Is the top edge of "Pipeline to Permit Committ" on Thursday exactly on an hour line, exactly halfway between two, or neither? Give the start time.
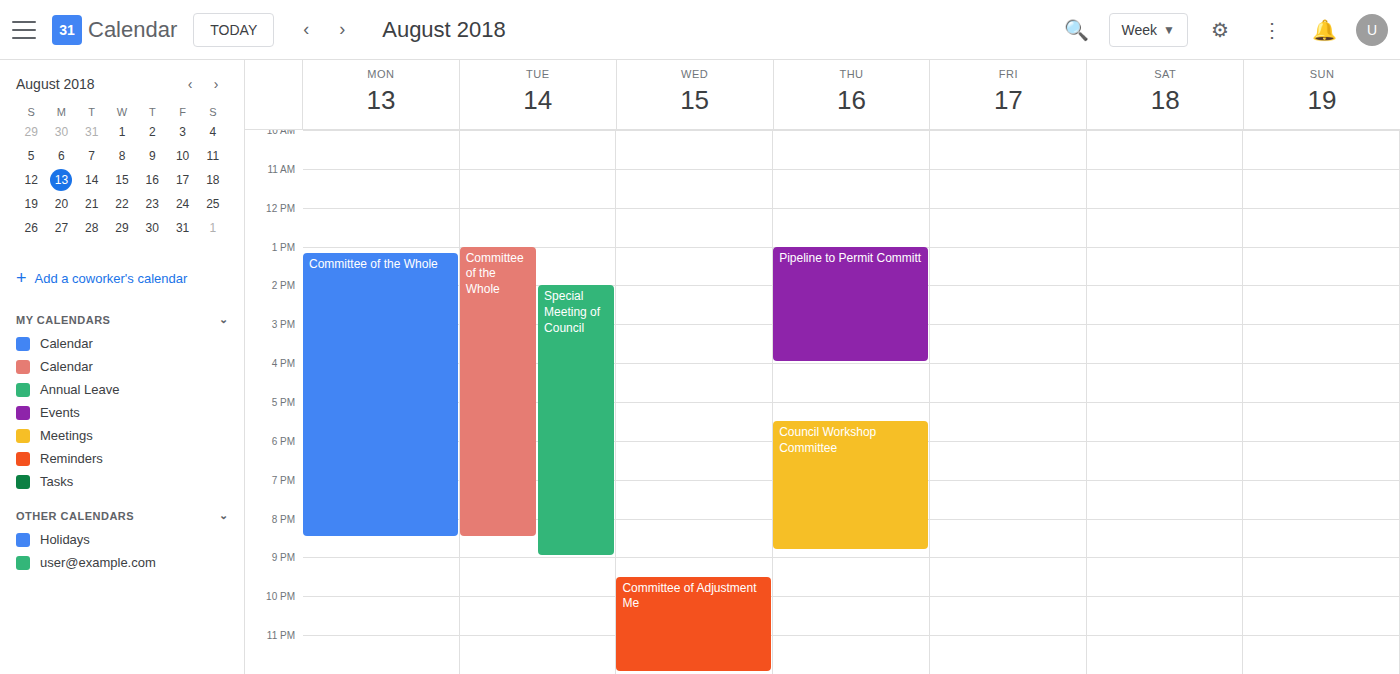
13:00 -- exactly on the 13:00 line.